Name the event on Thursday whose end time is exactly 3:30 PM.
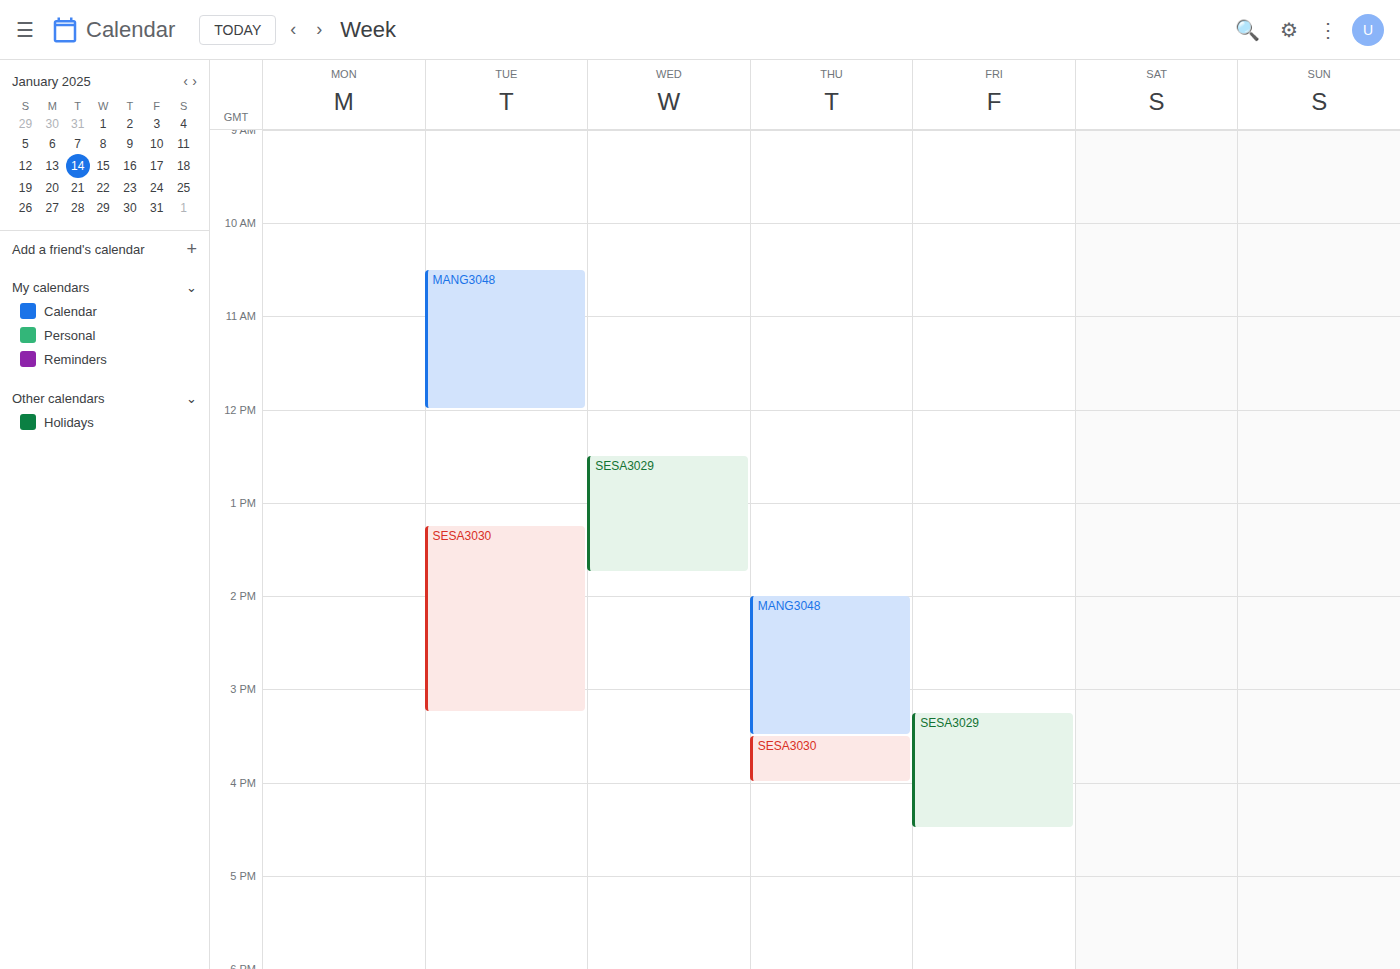
"MANG3048"